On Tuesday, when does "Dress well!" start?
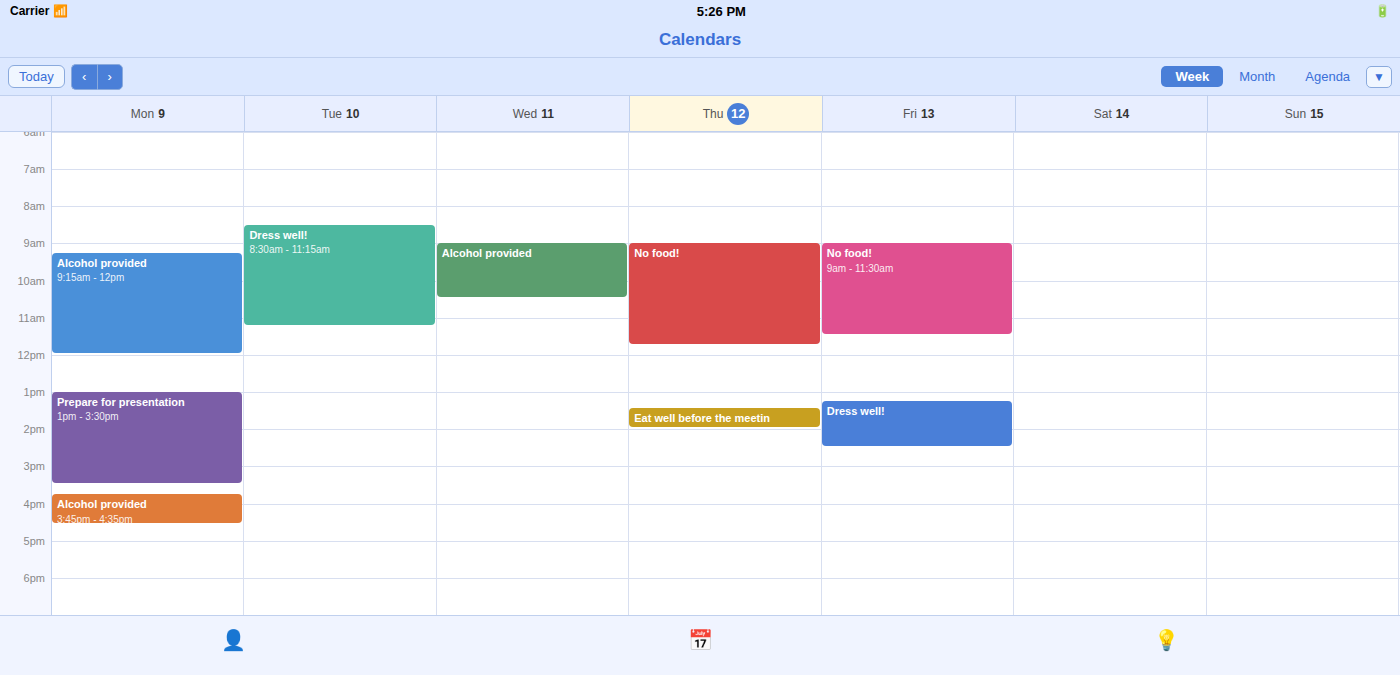
8:30 AM